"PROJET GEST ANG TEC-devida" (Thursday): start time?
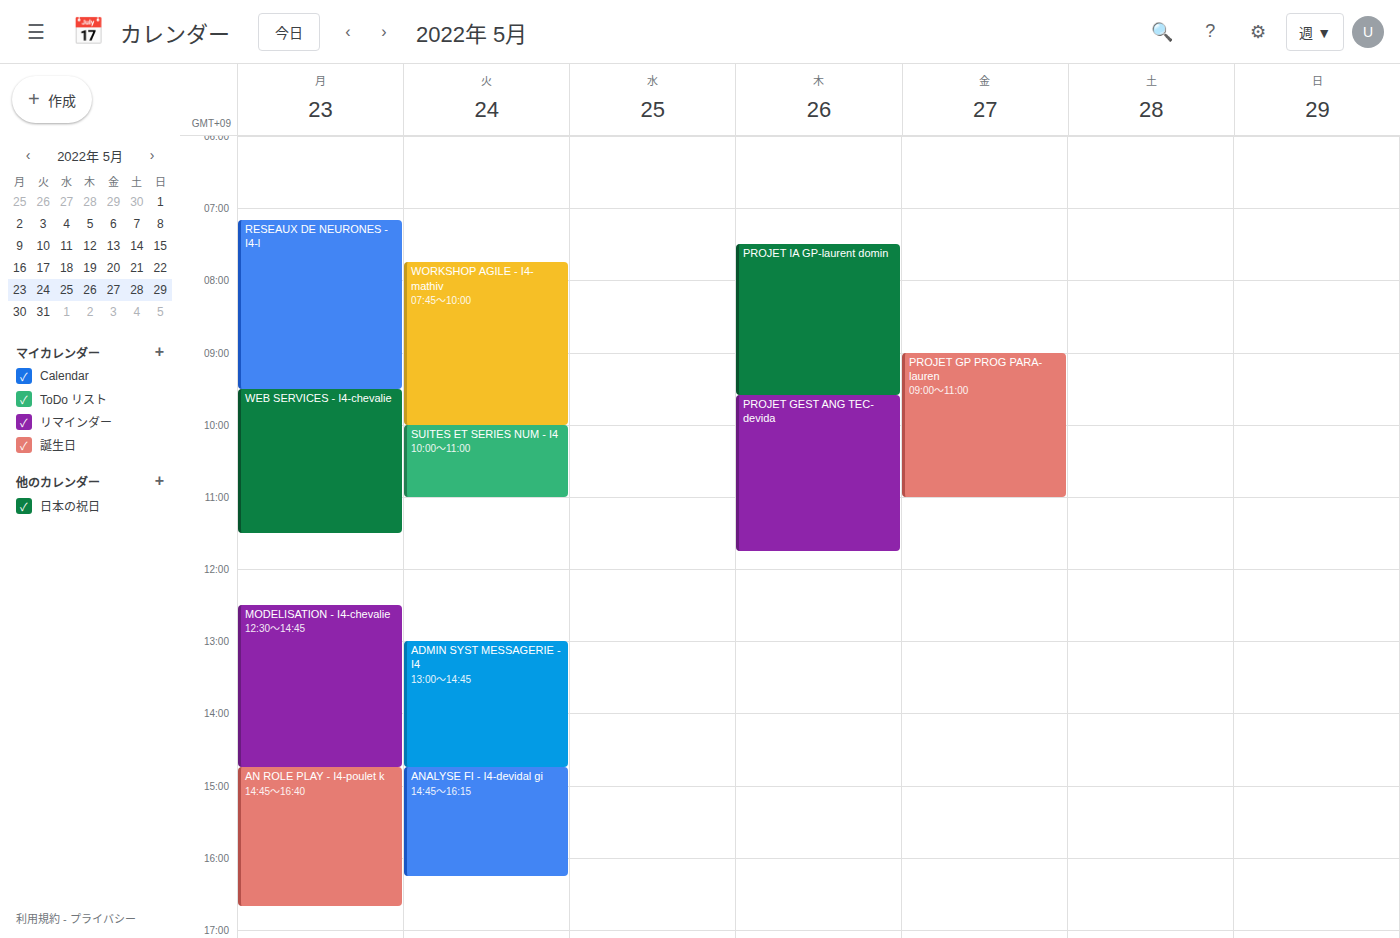
9:35 AM